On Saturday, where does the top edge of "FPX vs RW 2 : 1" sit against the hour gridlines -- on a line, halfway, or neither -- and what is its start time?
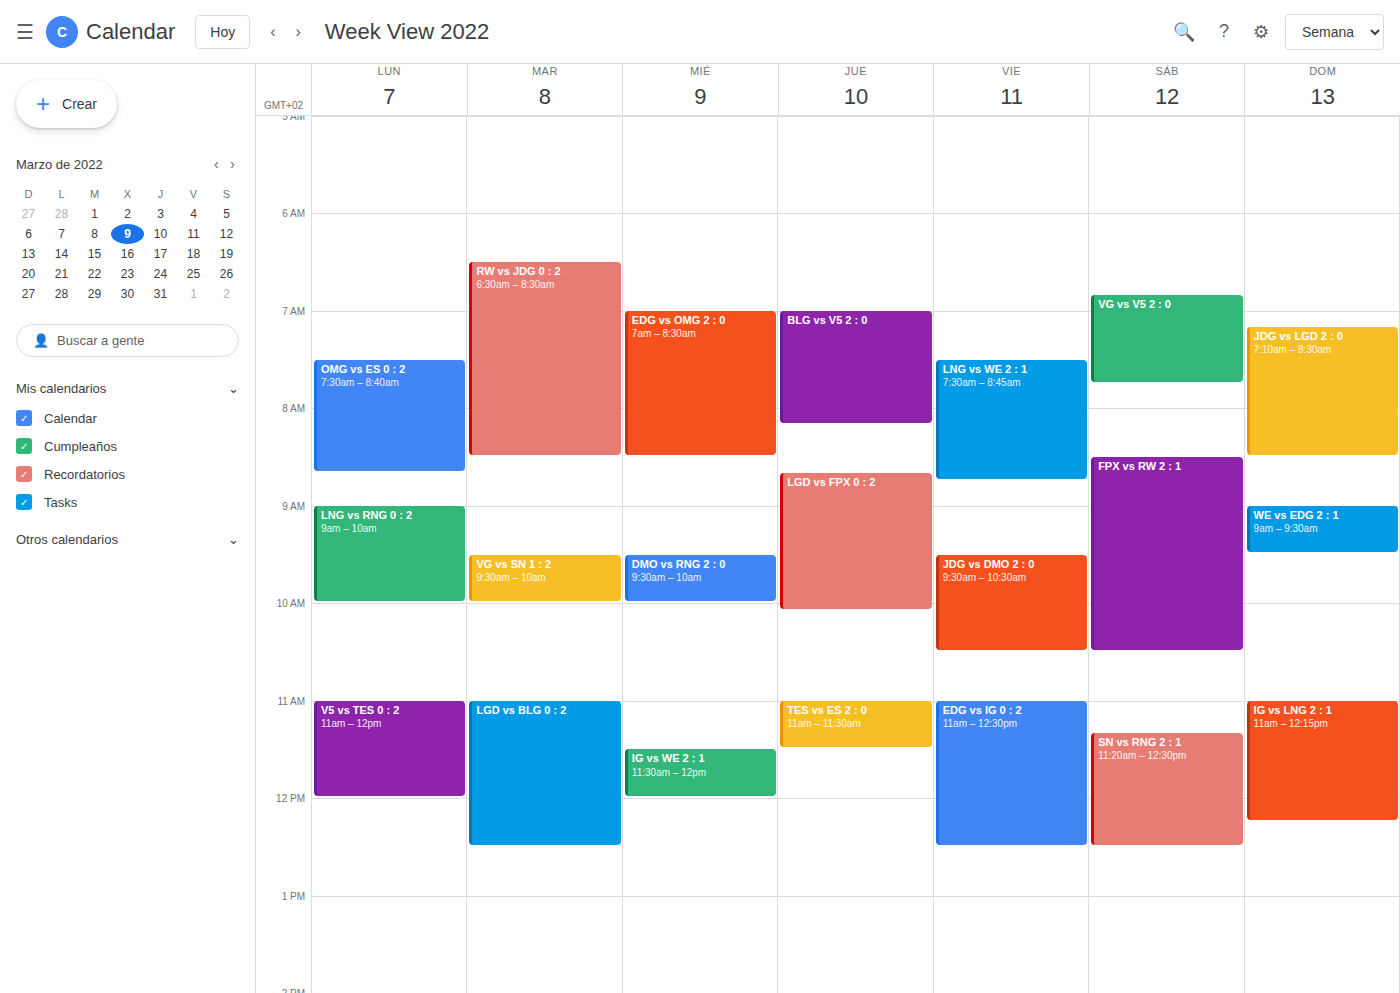
8:30 AM -- halfway between the 8 AM and 9 AM lines.